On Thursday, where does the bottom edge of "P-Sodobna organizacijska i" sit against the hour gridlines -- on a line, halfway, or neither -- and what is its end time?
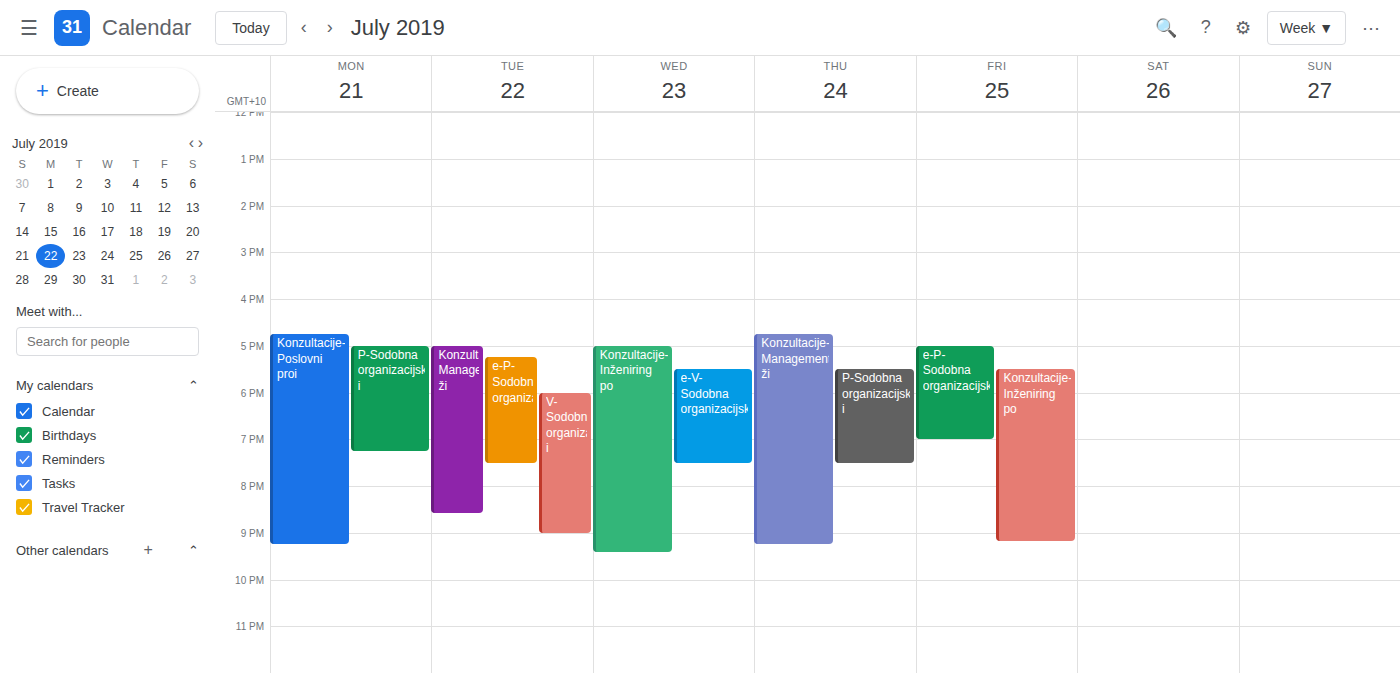
7:30 PM -- halfway between the 7 PM and 8 PM lines.